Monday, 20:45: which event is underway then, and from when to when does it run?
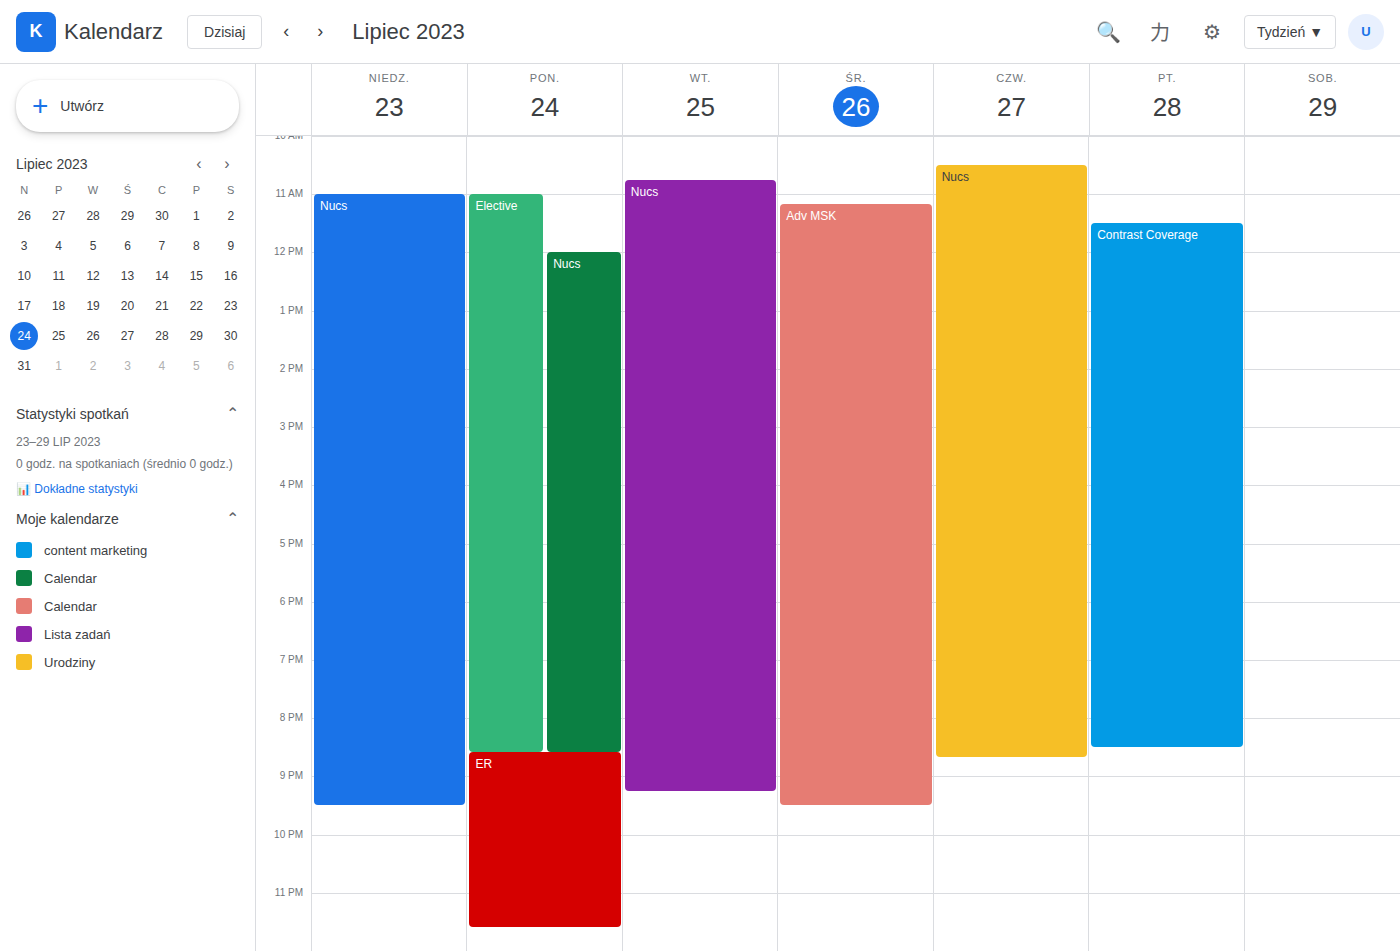
"ER", 20:35 to 23:35